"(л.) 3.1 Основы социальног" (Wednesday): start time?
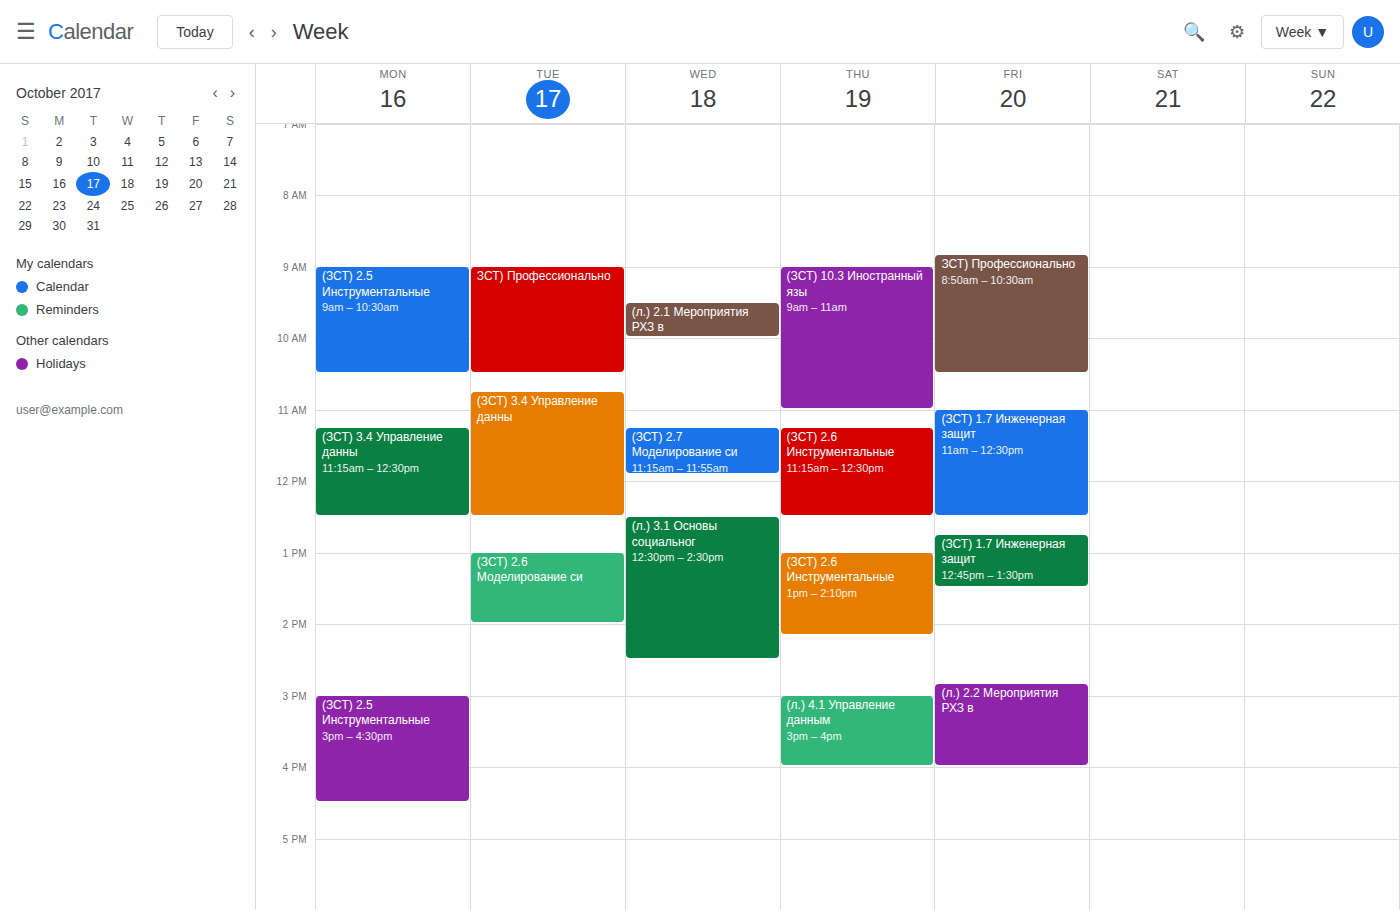
12:30